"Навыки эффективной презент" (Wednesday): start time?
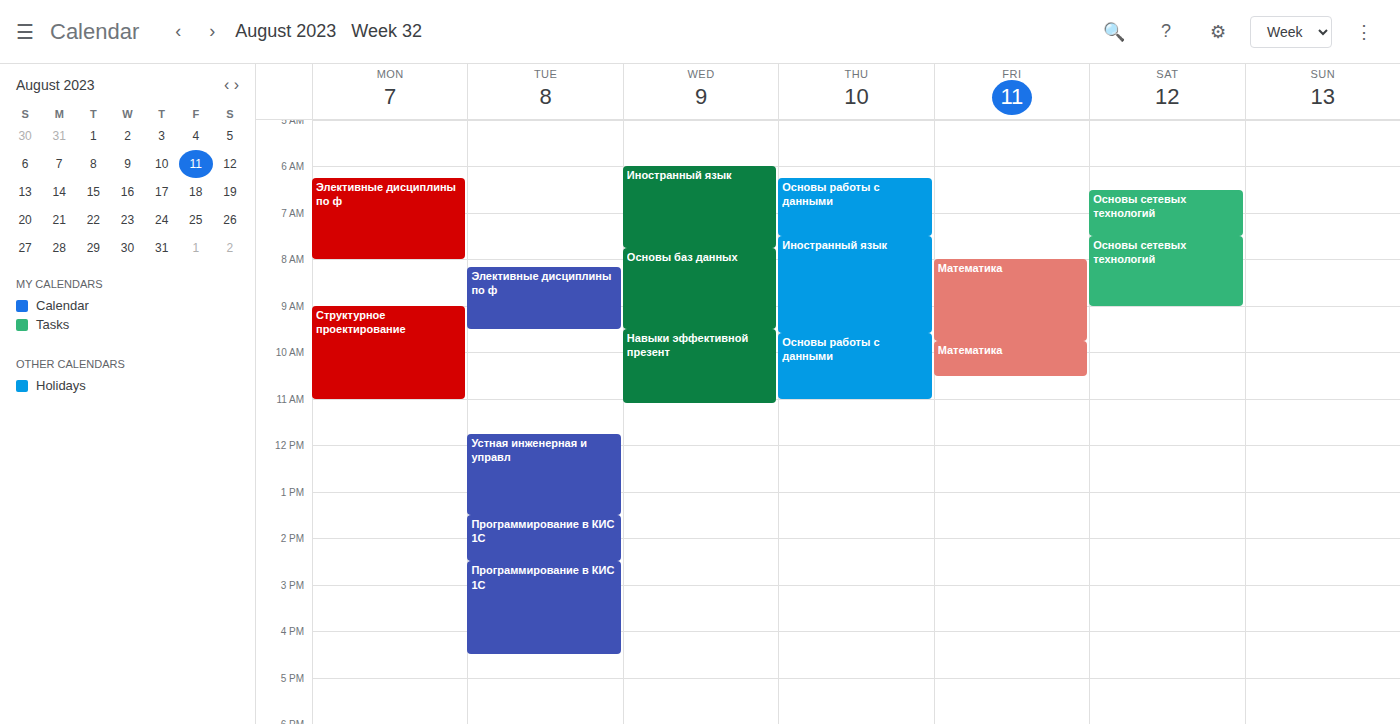
9:30 AM